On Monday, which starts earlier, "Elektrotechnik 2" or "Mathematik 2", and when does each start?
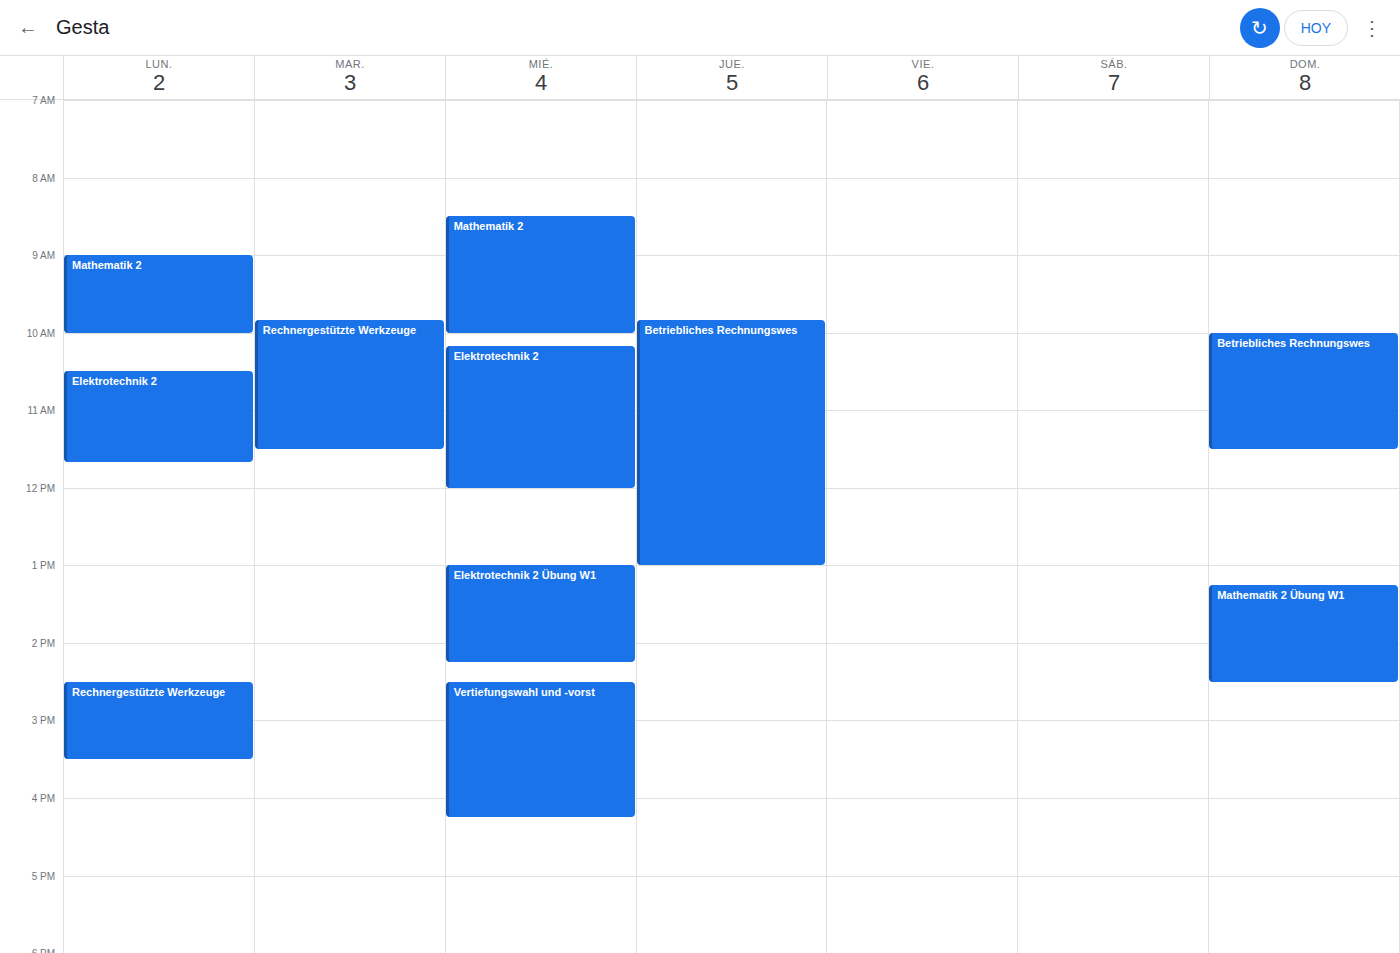
"Mathematik 2" 9:00 AM; "Elektrotechnik 2" 10:30 AM.